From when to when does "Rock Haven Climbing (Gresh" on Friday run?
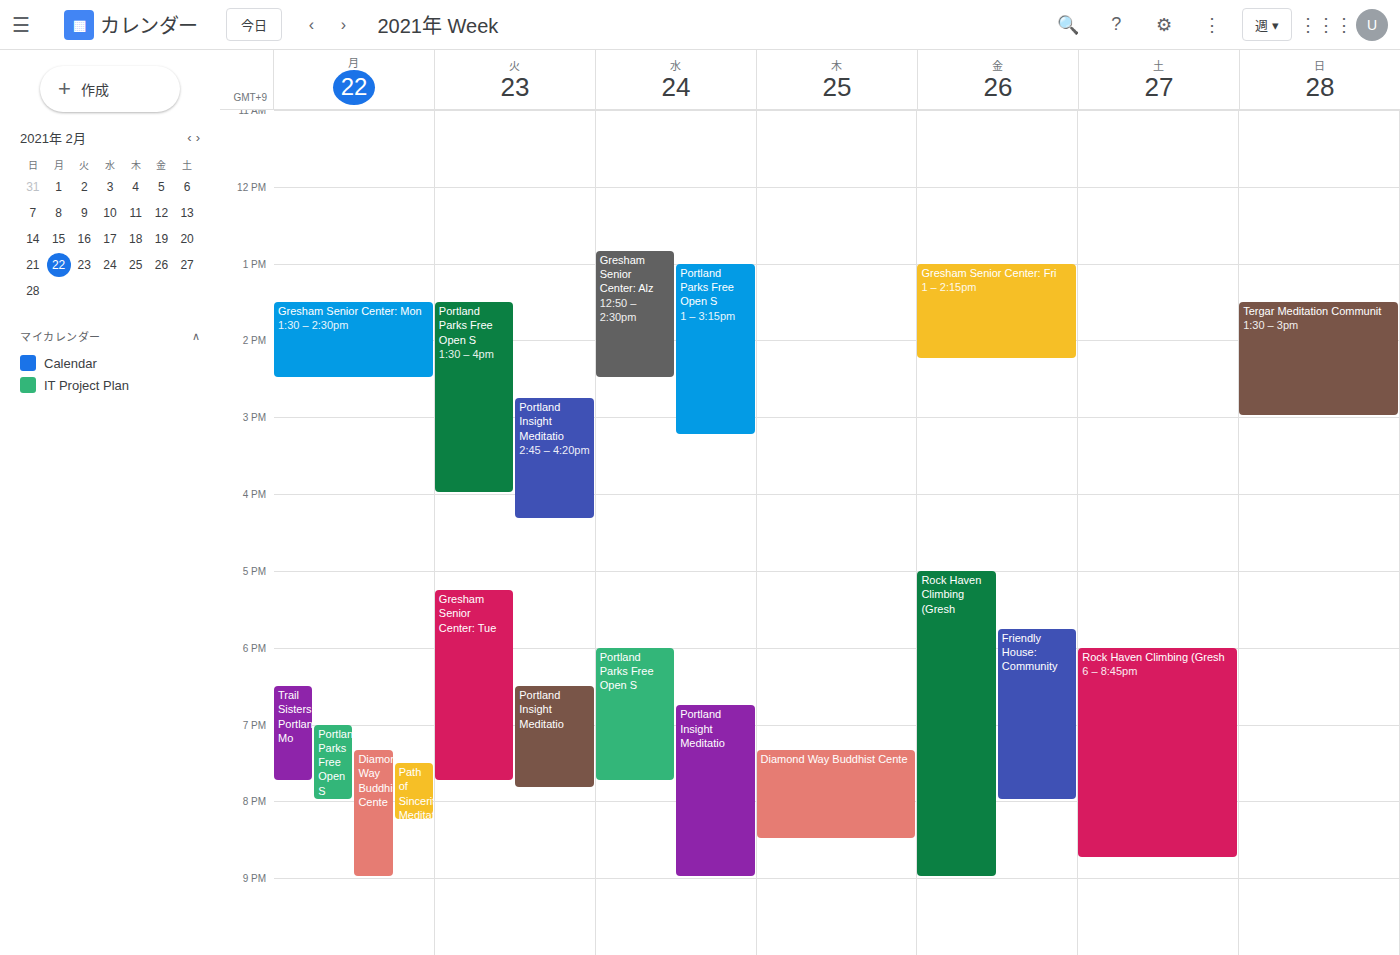
5:00 PM to 9:00 PM